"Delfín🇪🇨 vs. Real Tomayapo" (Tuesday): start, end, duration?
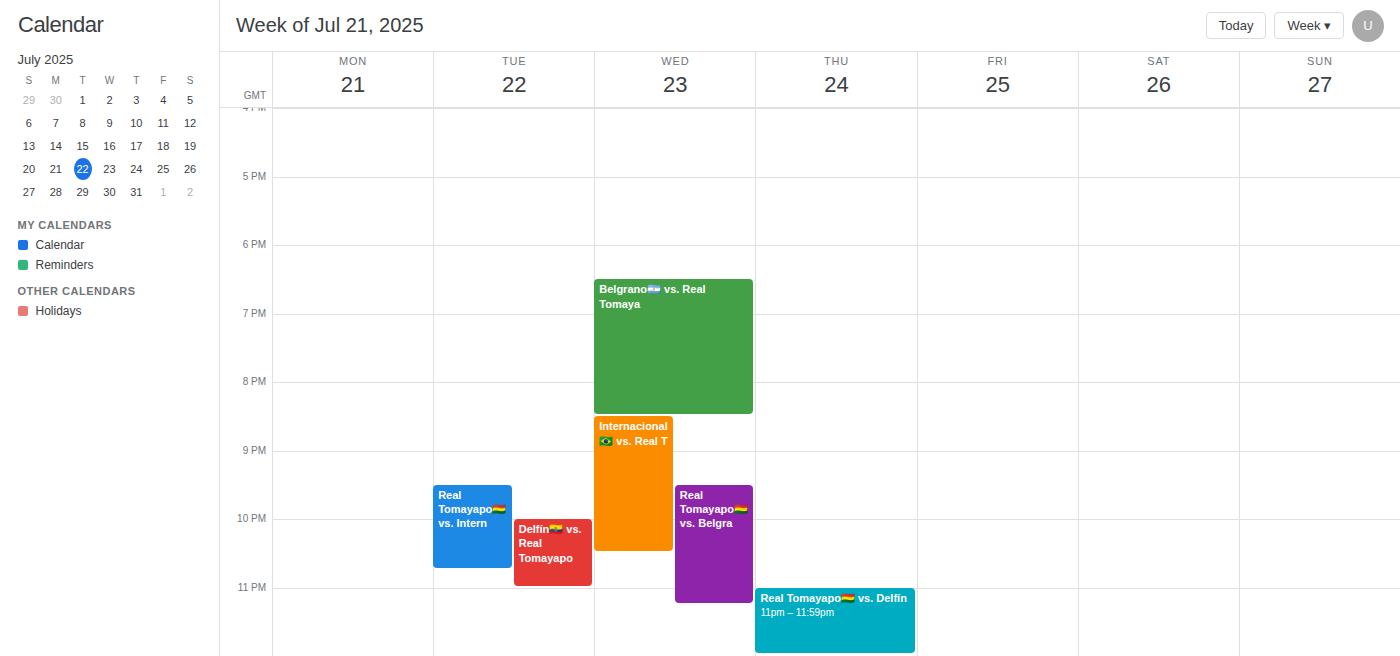
10:00 PM to 11:00 PM, 1 hour